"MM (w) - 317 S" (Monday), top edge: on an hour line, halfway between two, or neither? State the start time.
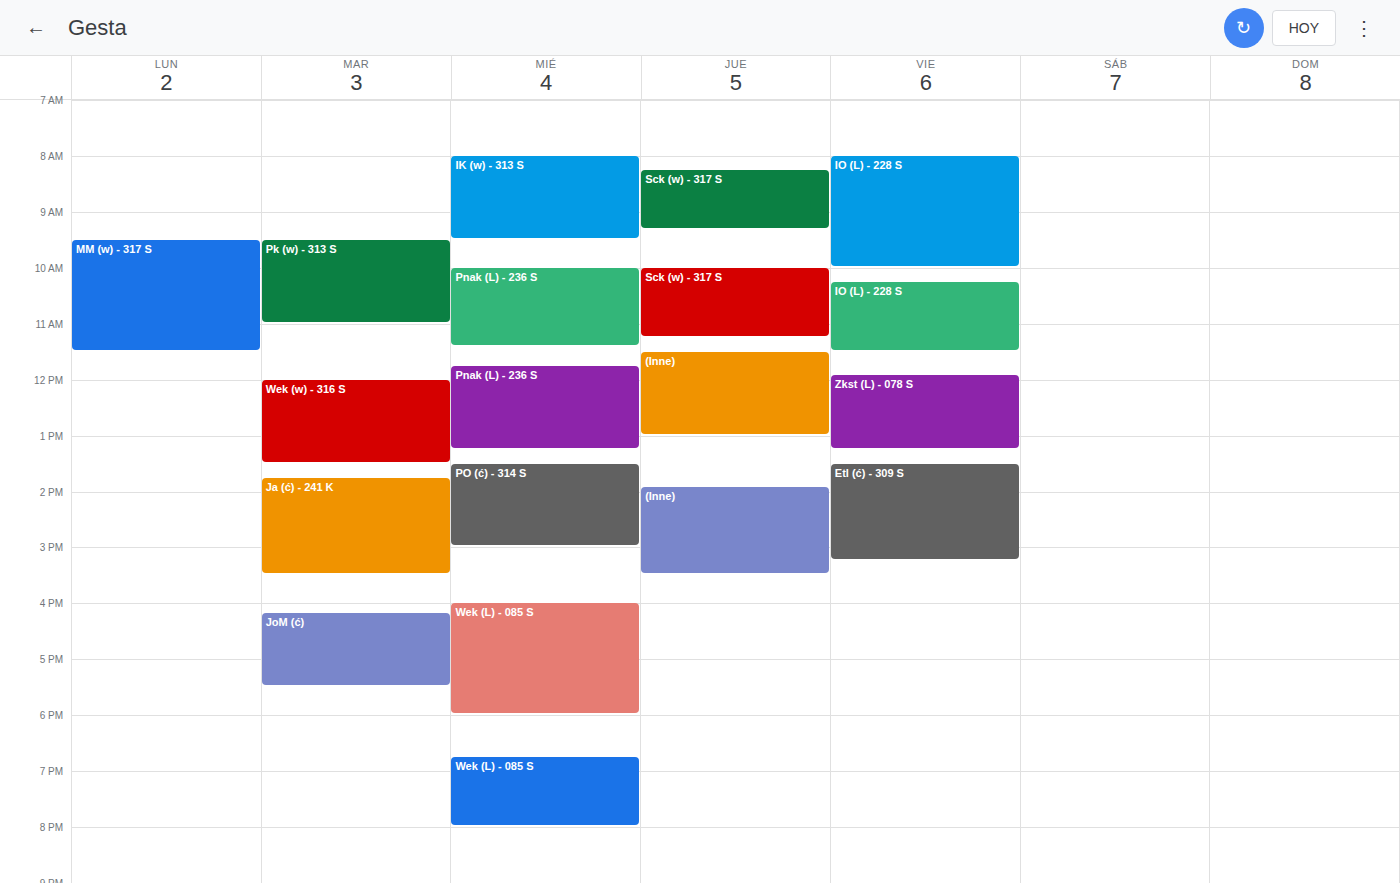
9:30 AM -- halfway between the 9 AM and 10 AM lines.